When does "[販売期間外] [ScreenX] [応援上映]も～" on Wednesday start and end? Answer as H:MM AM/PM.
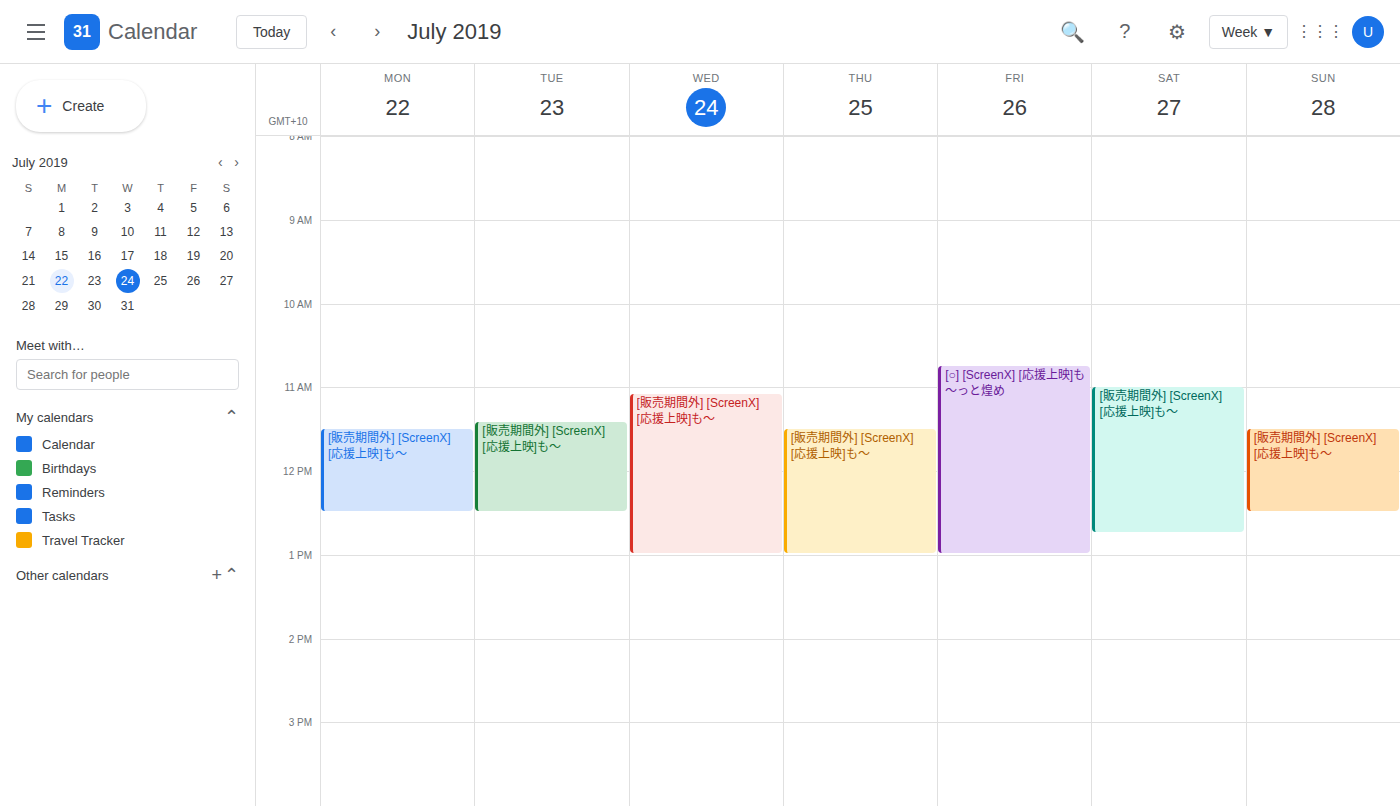
11:05 AM to 1:00 PM